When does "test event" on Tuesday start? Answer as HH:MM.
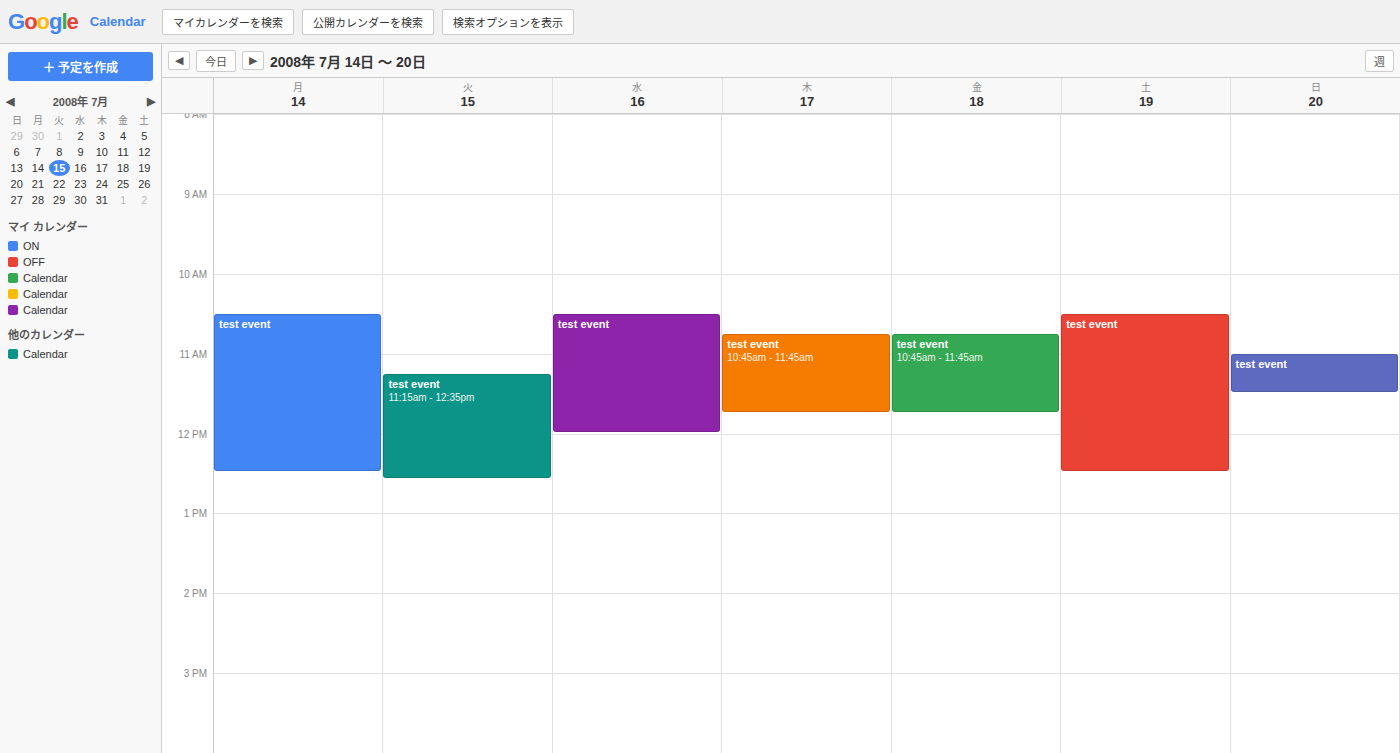
11:15